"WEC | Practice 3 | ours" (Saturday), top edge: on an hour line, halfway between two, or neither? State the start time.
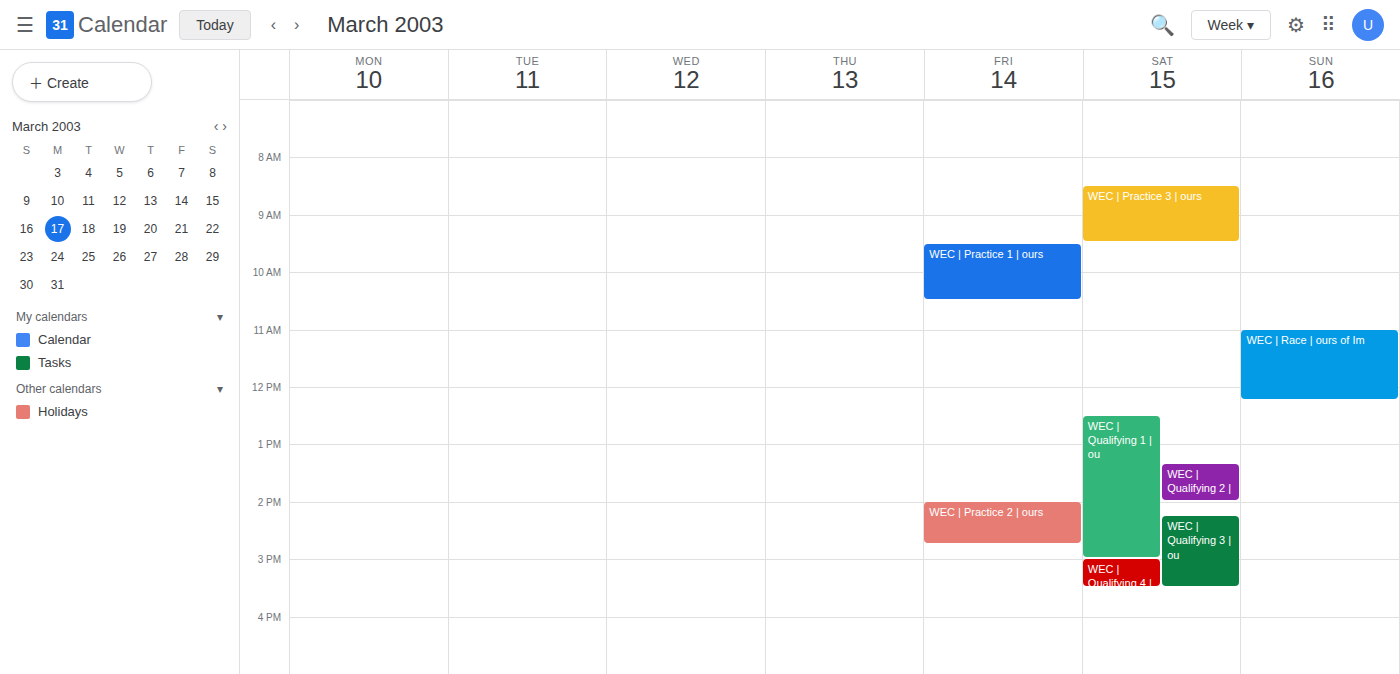
8:30 AM -- halfway between the 8 AM and 9 AM lines.